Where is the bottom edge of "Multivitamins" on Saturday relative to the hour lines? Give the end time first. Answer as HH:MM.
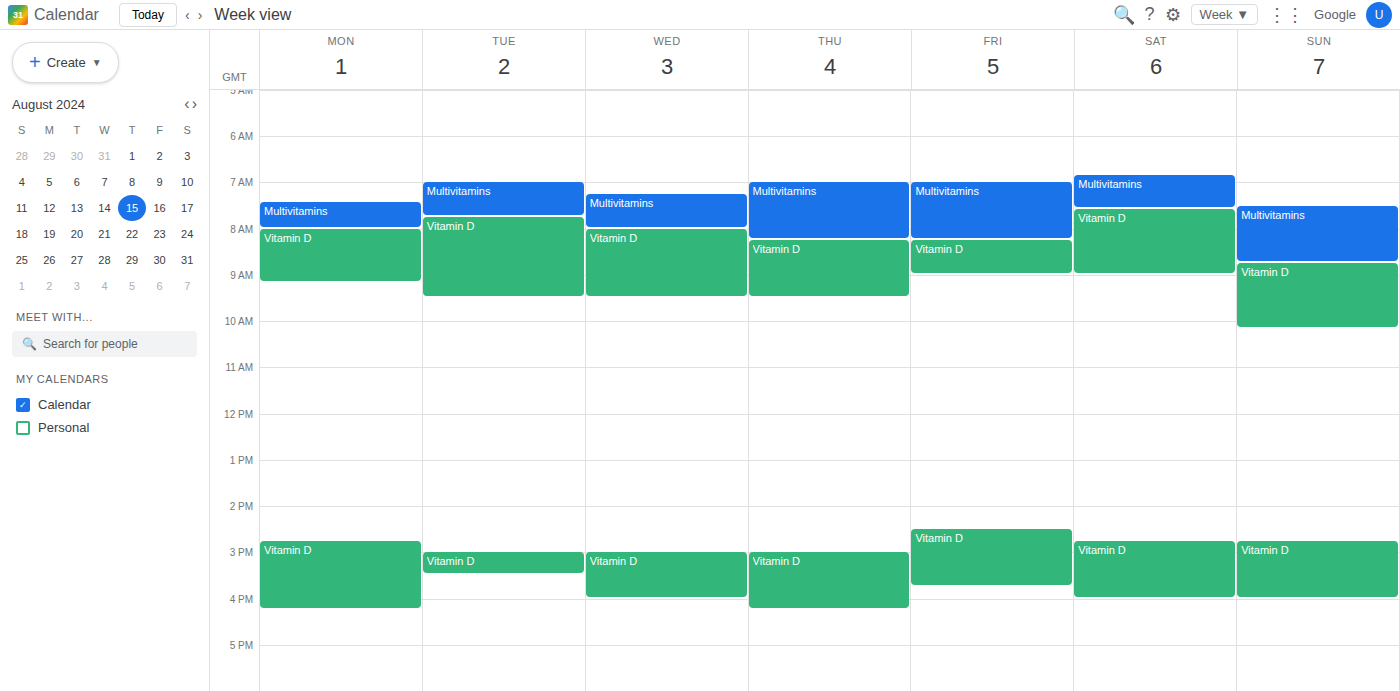
07:35 -- neither: 35 minutes below the 07:00 line and 25 minutes above the 08:00 line.